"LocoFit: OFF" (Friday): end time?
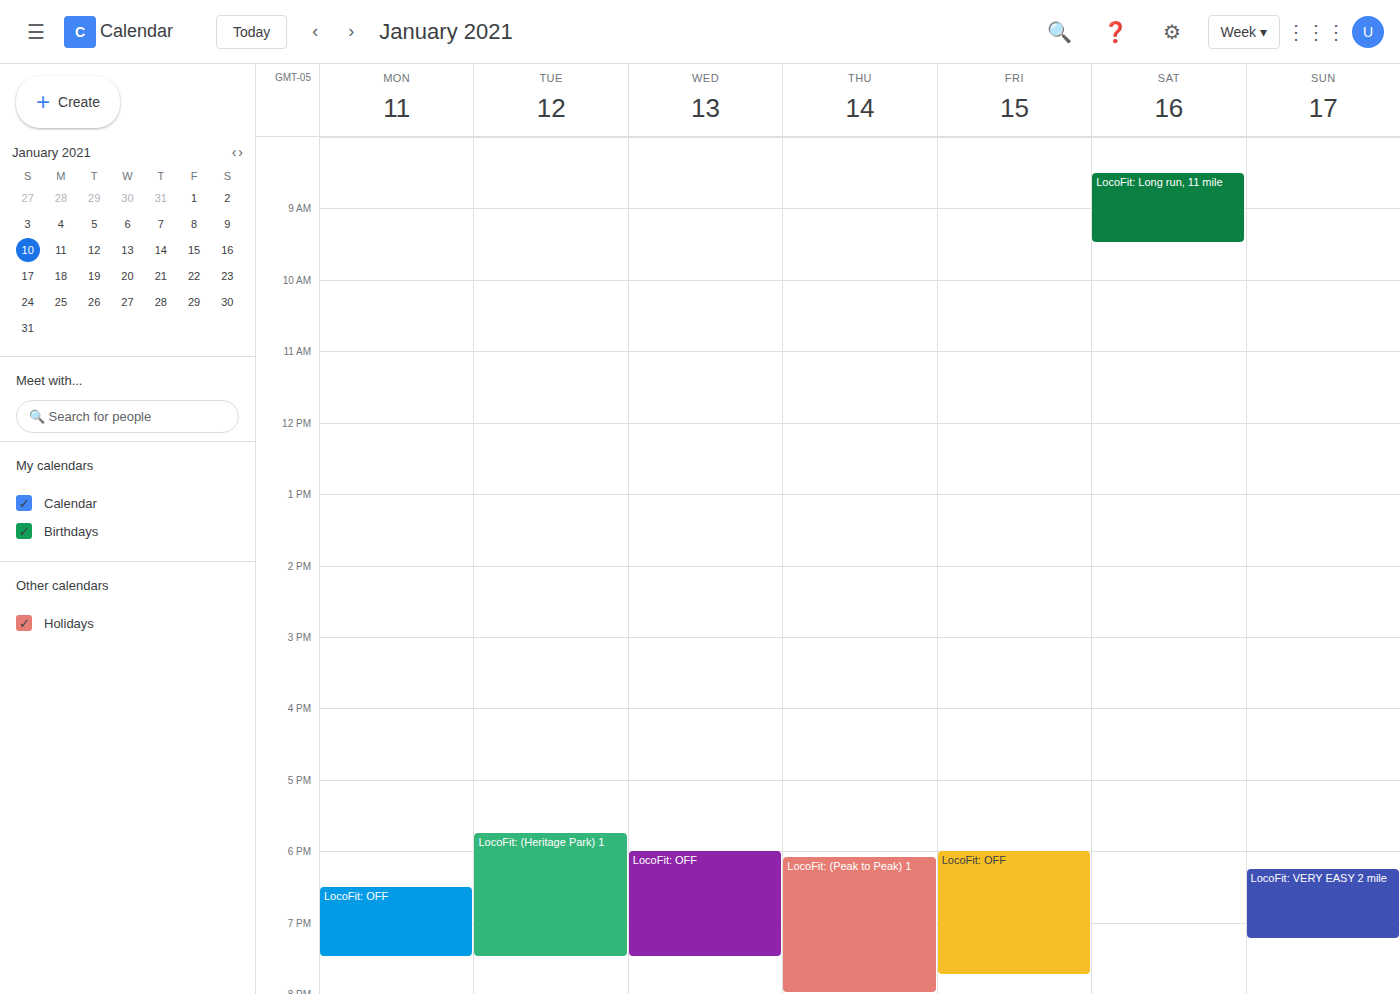
7:45 PM